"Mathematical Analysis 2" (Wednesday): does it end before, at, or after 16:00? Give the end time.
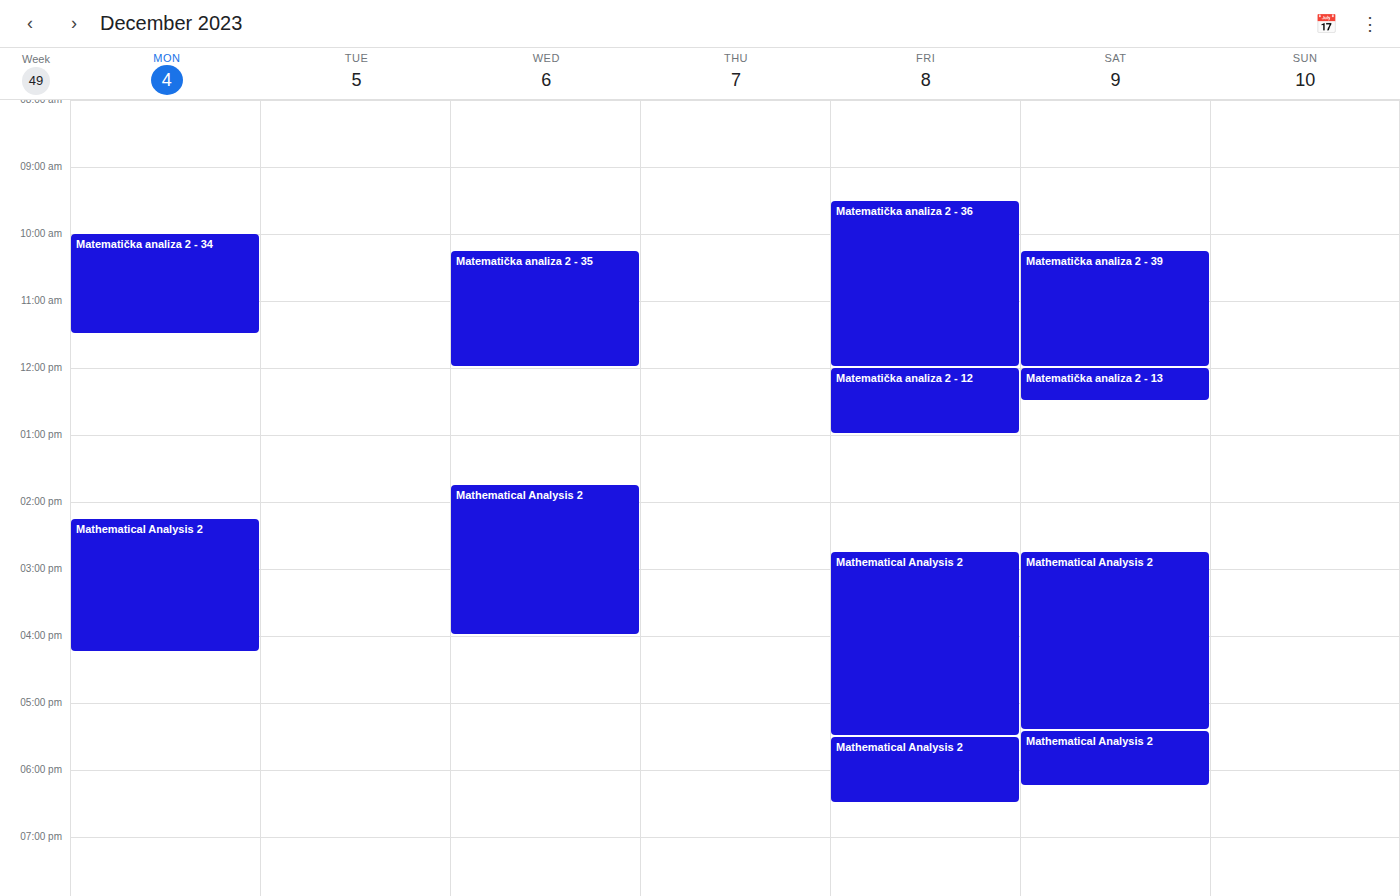
16:00 -- exactly at 16:00, on the 16:00 line.